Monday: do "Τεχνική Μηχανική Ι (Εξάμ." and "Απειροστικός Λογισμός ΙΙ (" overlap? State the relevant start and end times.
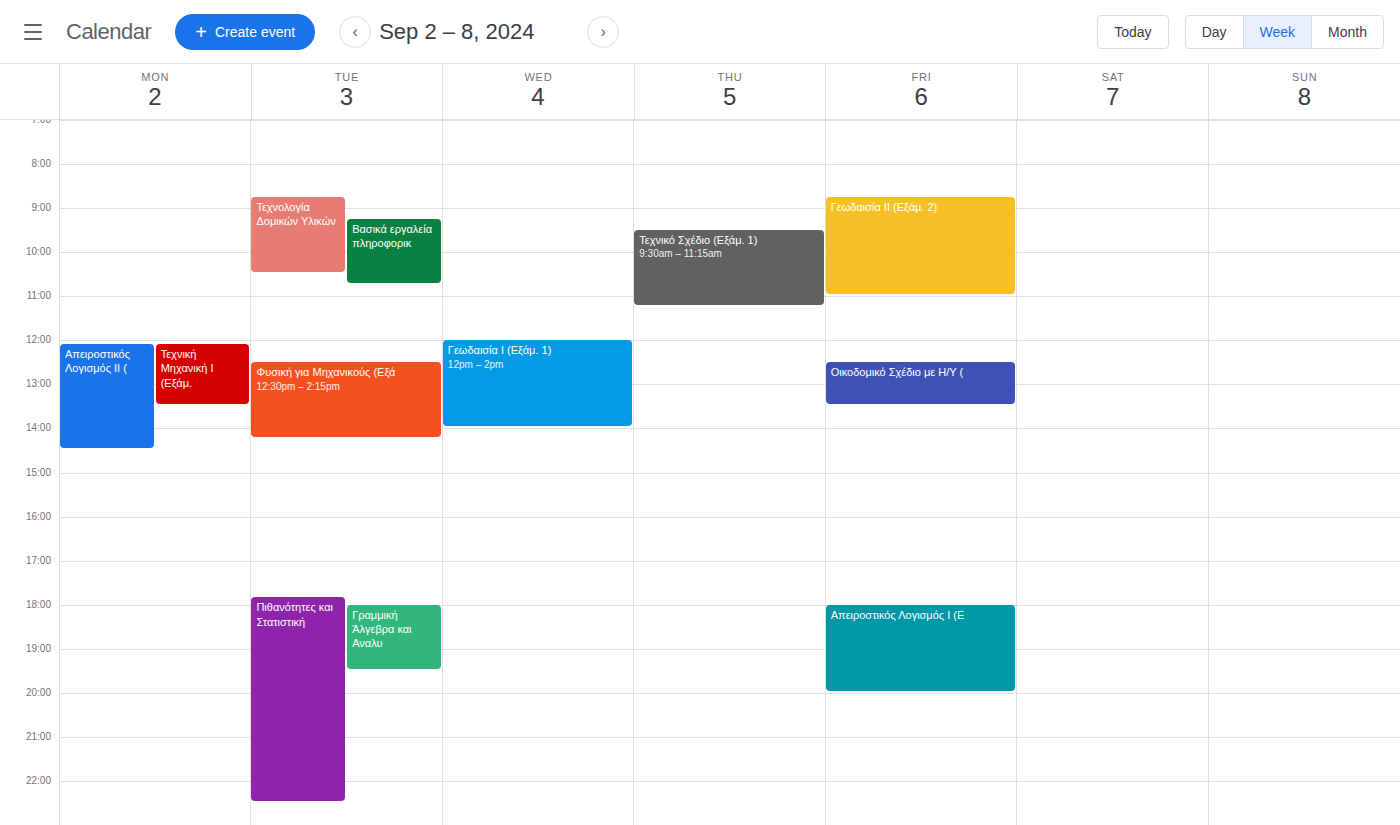
"Απειροστικός Λογισμός ΙΙ (" starts at 12:05, before "Τεχνική Μηχανική Ι (Εξάμ." ends at 13:30 -- they overlap.